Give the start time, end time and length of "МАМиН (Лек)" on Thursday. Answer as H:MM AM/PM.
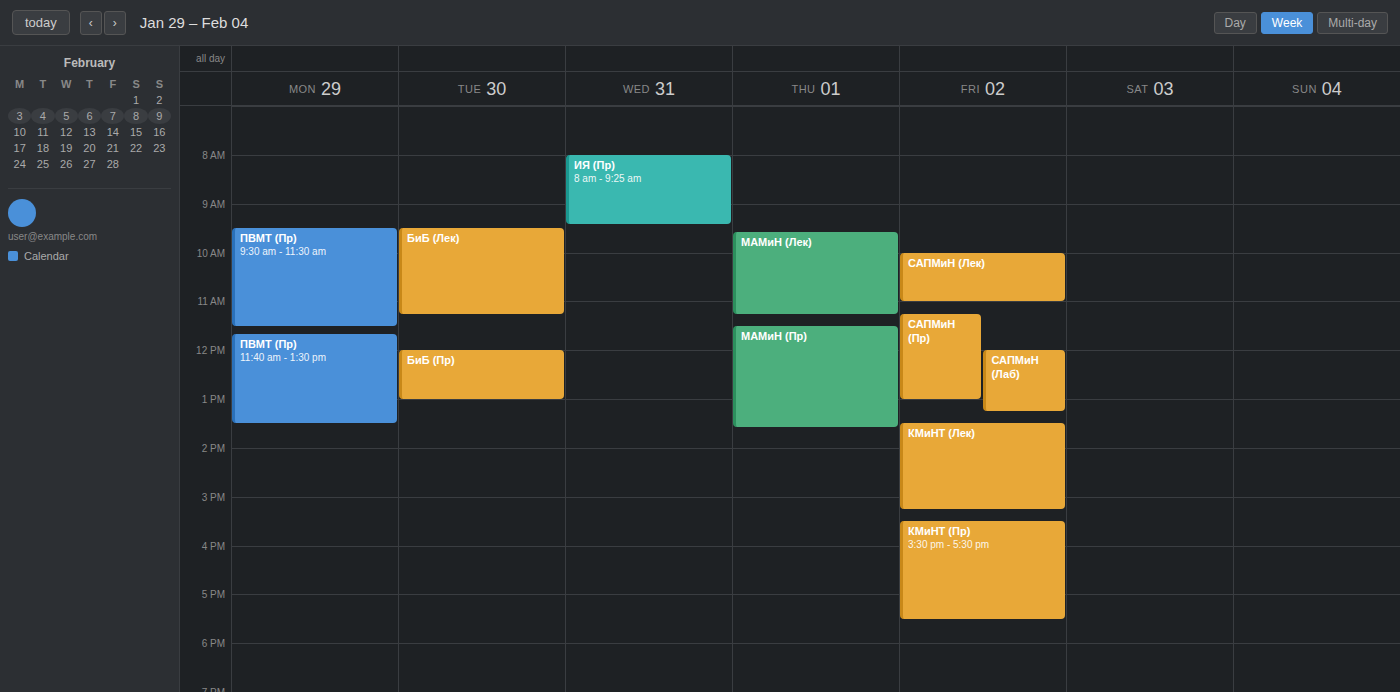
9:35 AM to 11:15 AM, 1 hour 40 minutes